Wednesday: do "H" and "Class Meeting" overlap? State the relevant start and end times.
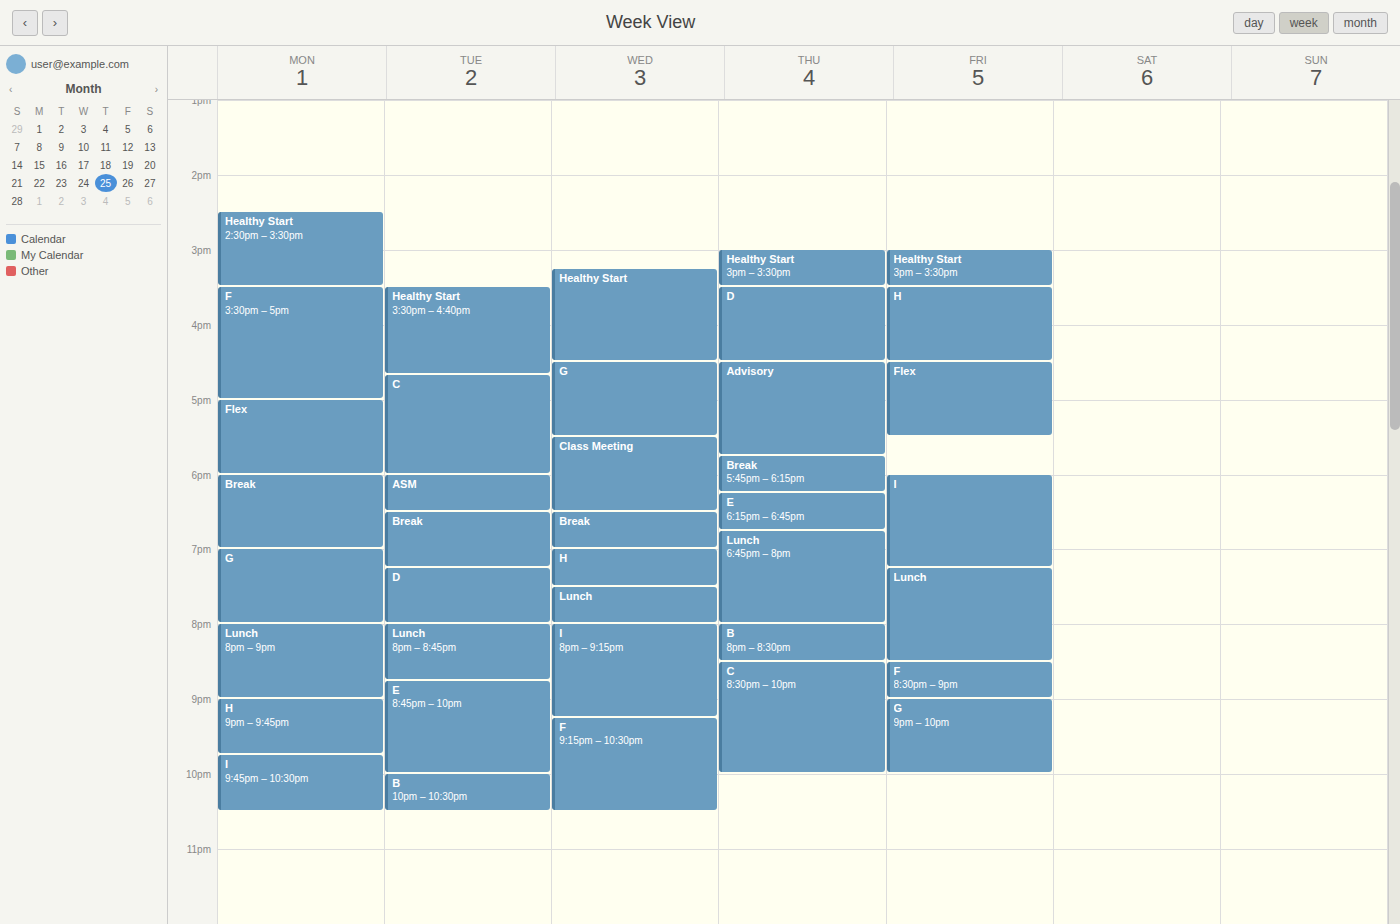
"Class Meeting" ends at 18:30 and "H" starts at 19:00 -- no overlap.